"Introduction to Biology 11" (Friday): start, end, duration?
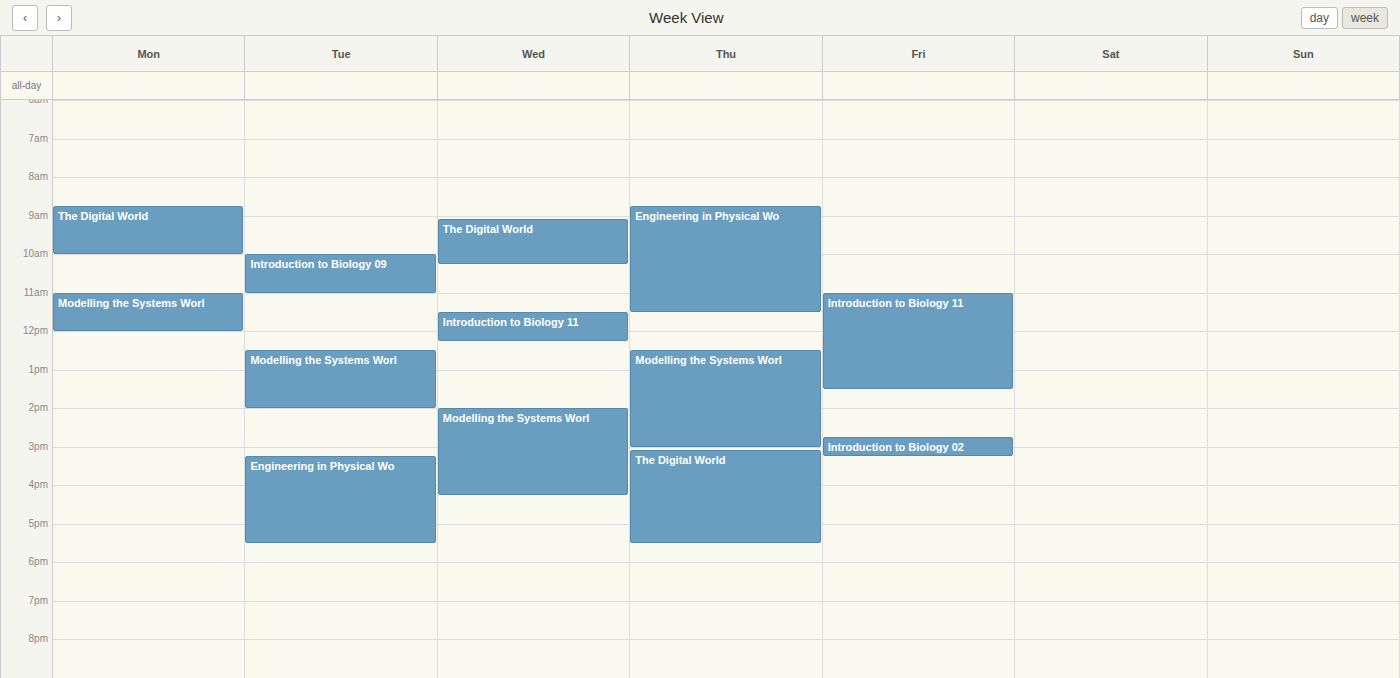
11:00 AM to 1:30 PM, 2 hours 30 minutes